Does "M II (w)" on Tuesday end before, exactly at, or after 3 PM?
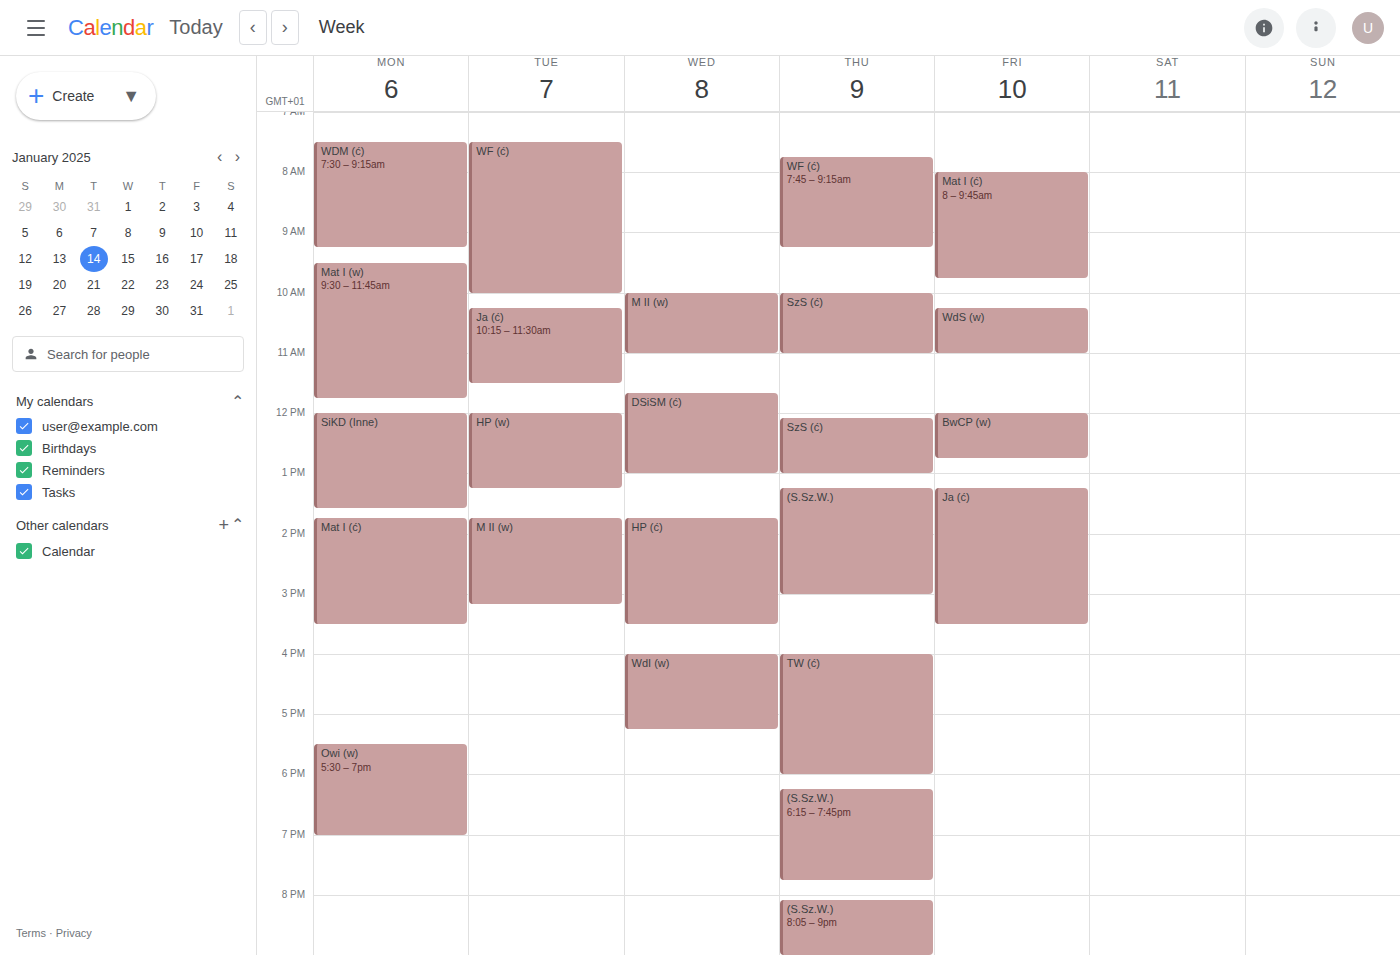
3:10 PM -- after 3 PM, 10 minutes below the 3 PM line.